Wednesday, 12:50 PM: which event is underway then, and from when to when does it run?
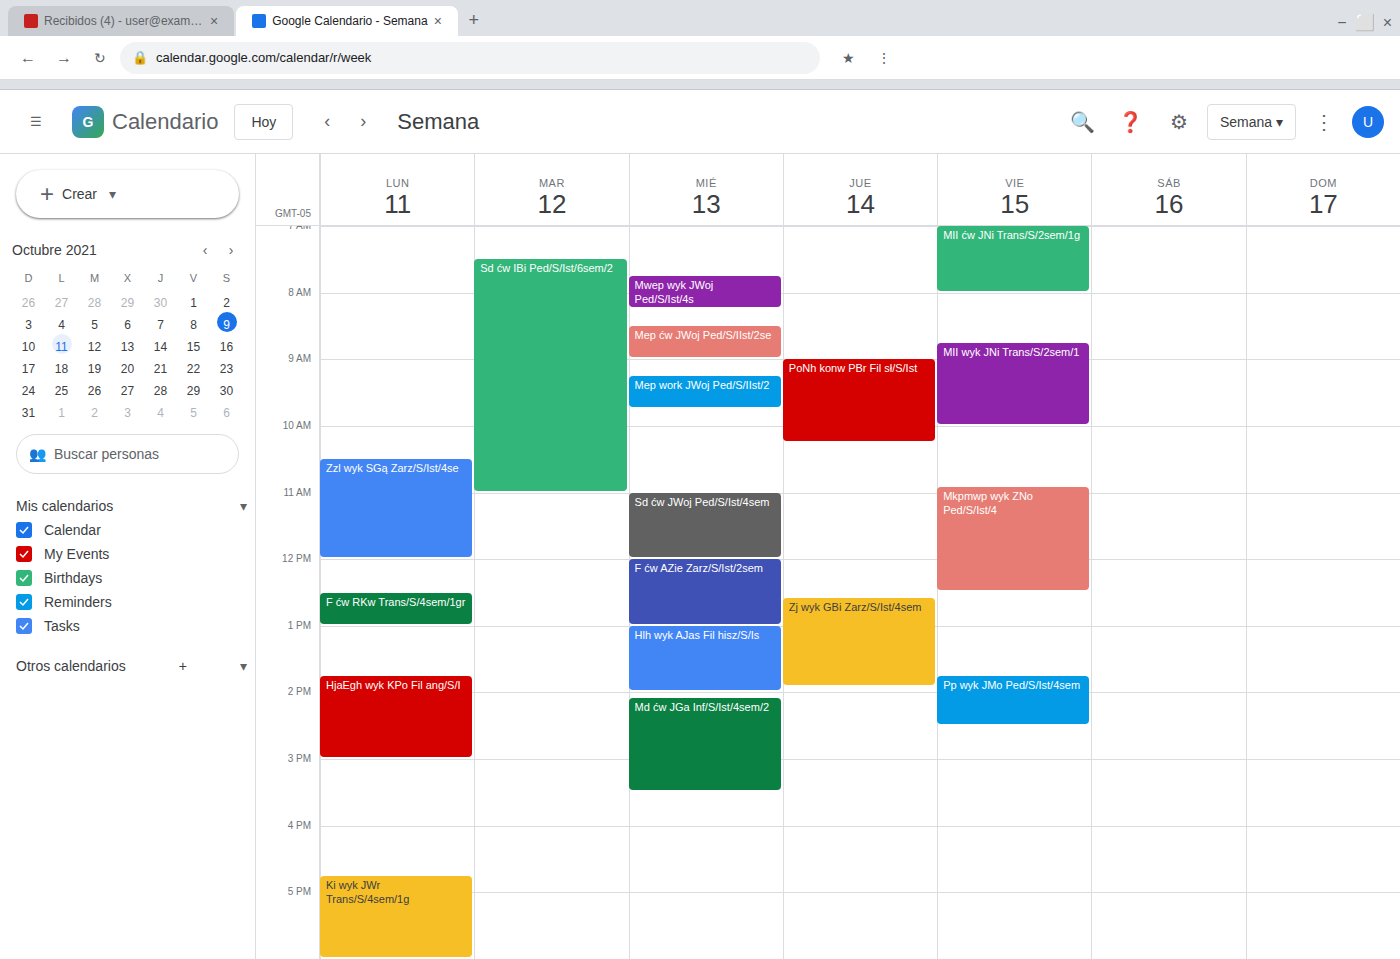
"F ćw AZie Zarz/S/Ist/2sem", 12:00 PM to 1:00 PM